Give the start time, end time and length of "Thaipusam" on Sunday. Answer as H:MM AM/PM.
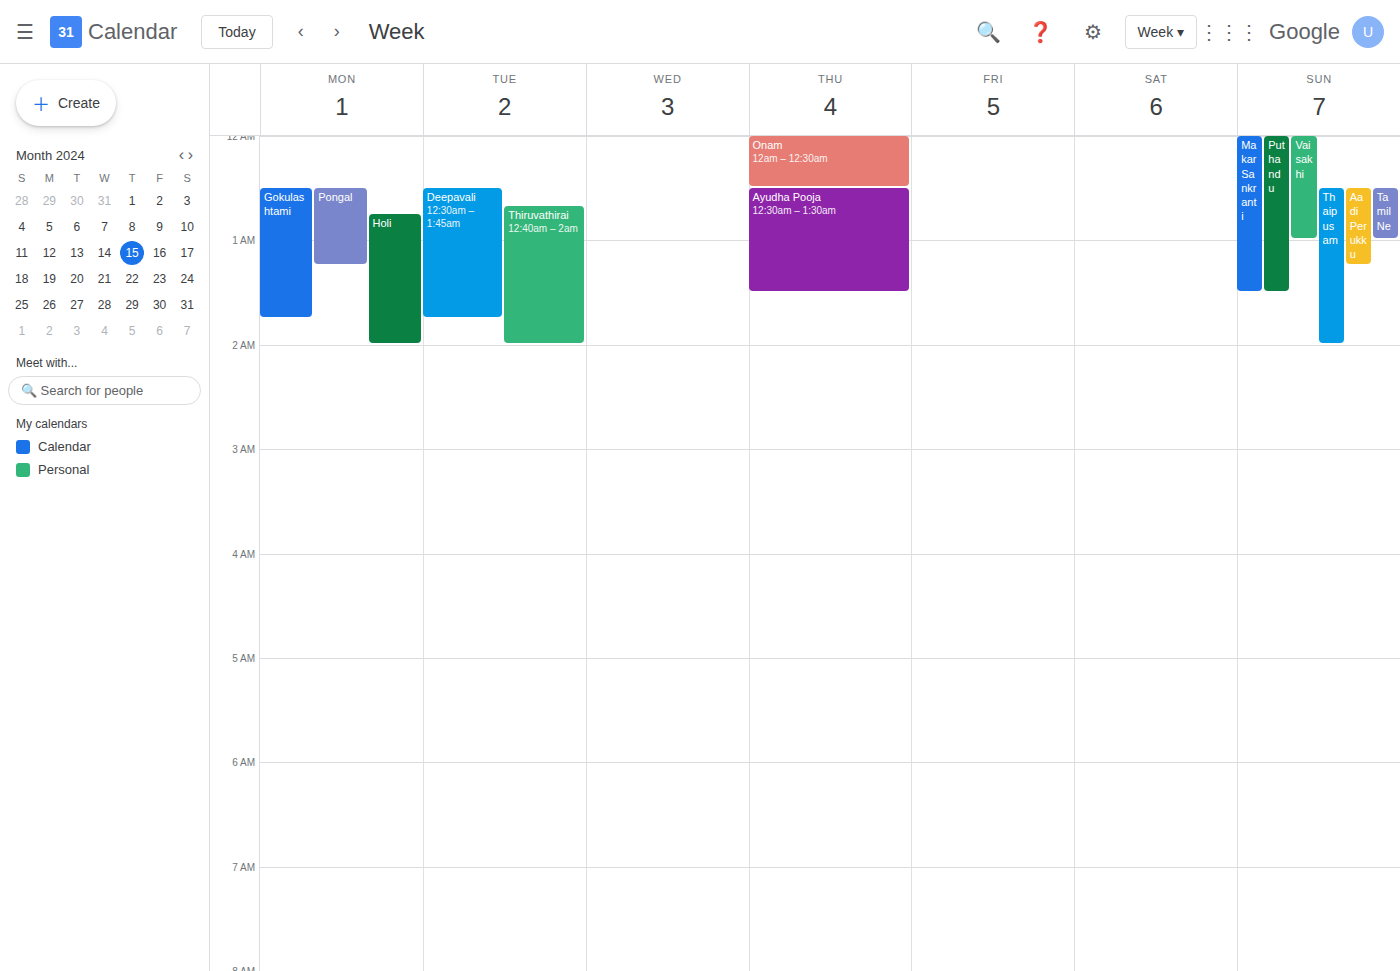
12:30 AM to 2:00 AM, 1 hour 30 minutes